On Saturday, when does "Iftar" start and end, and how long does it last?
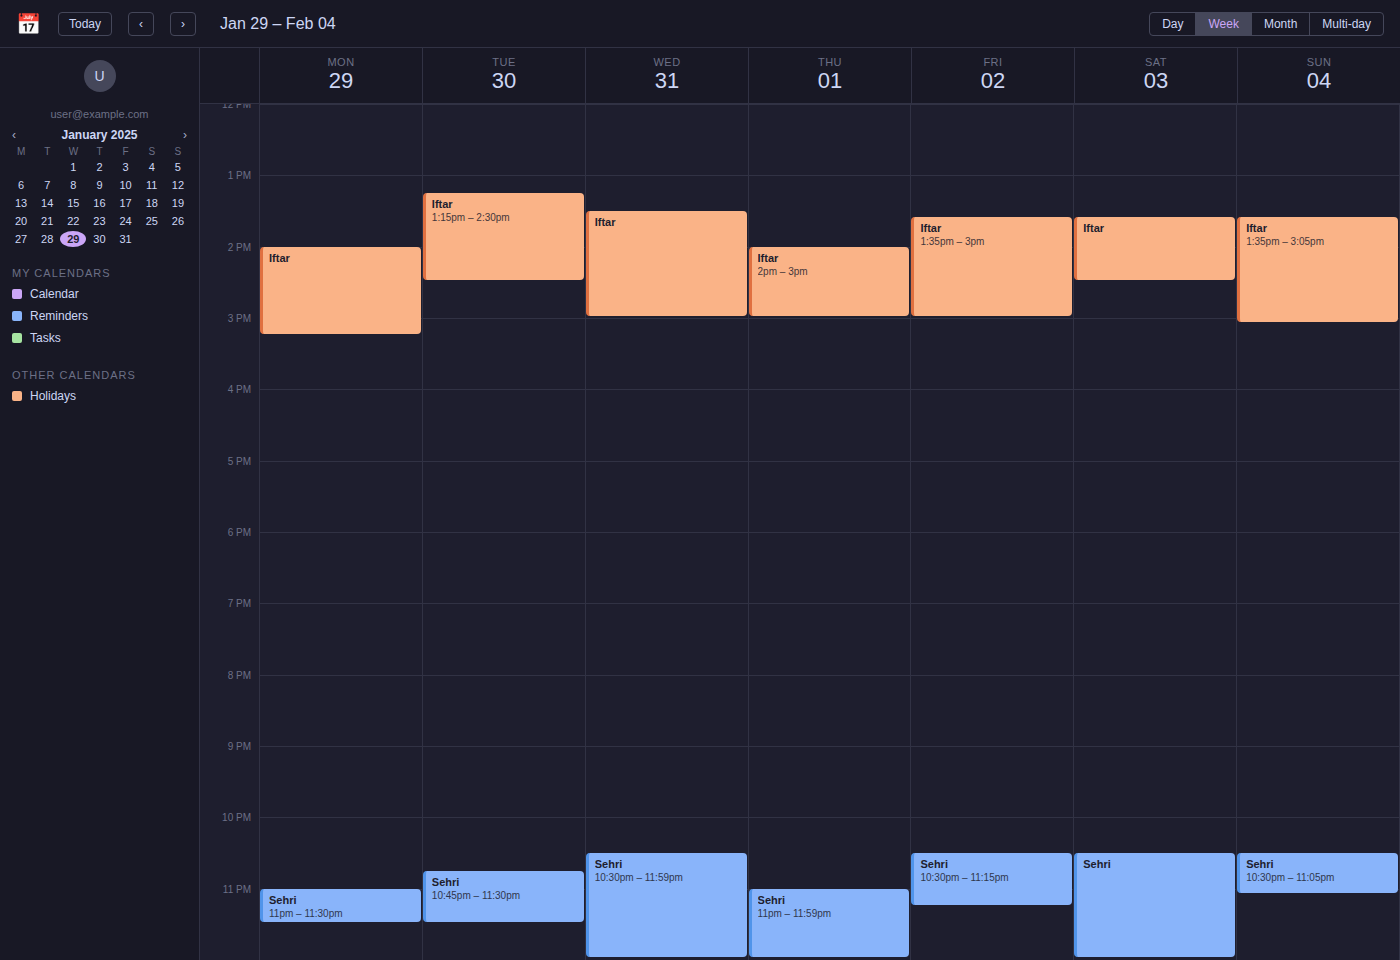
1:35 PM to 2:30 PM, 55 minutes